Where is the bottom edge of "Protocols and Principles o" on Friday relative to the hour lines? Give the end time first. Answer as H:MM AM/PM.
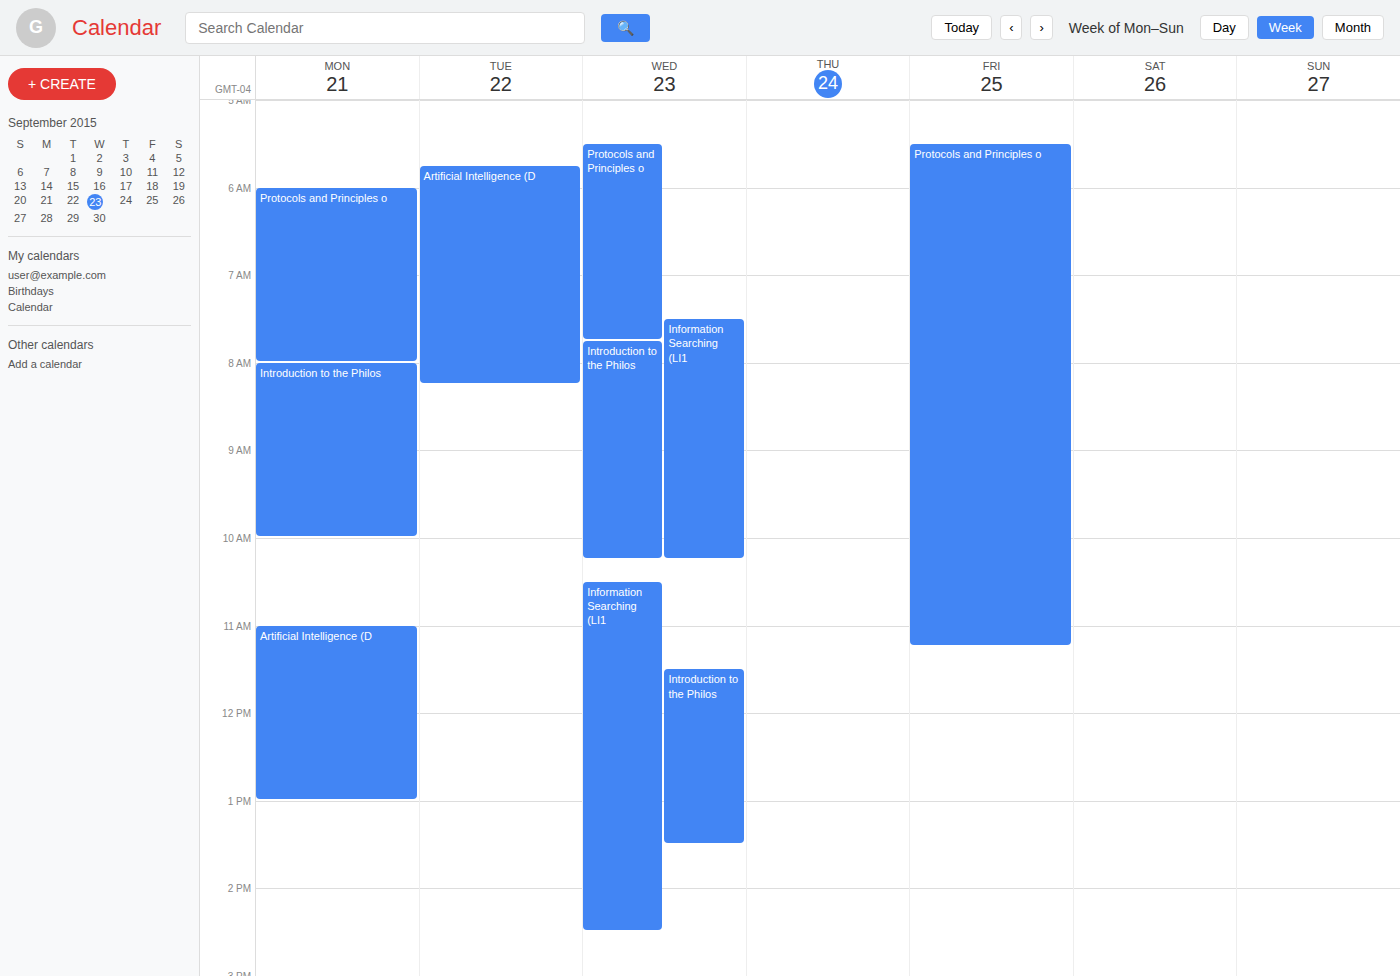
11:15 AM -- neither: a quarter of the way from the 11 AM line to the 12 PM line.